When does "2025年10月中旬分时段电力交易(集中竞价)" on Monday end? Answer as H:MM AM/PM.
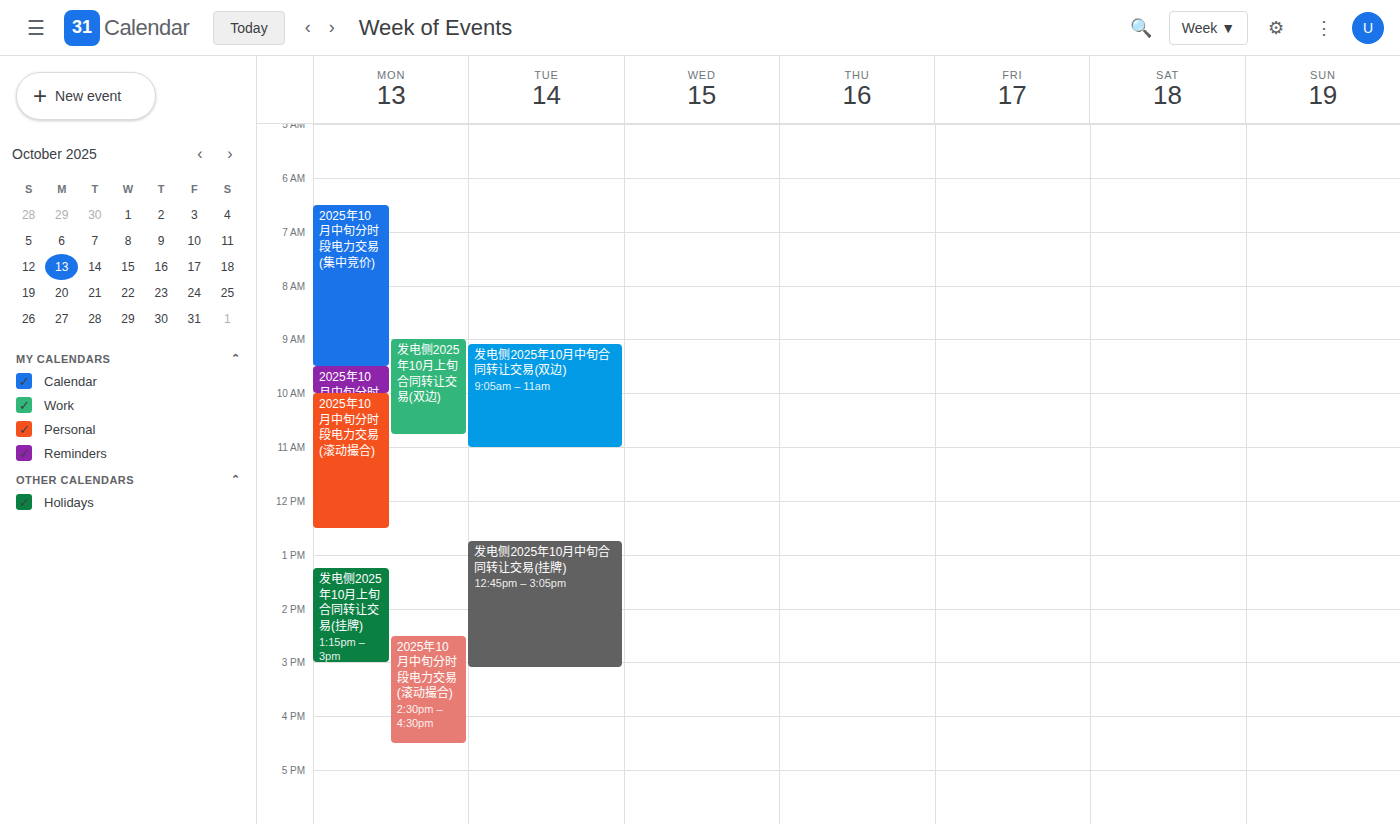
9:30 AM